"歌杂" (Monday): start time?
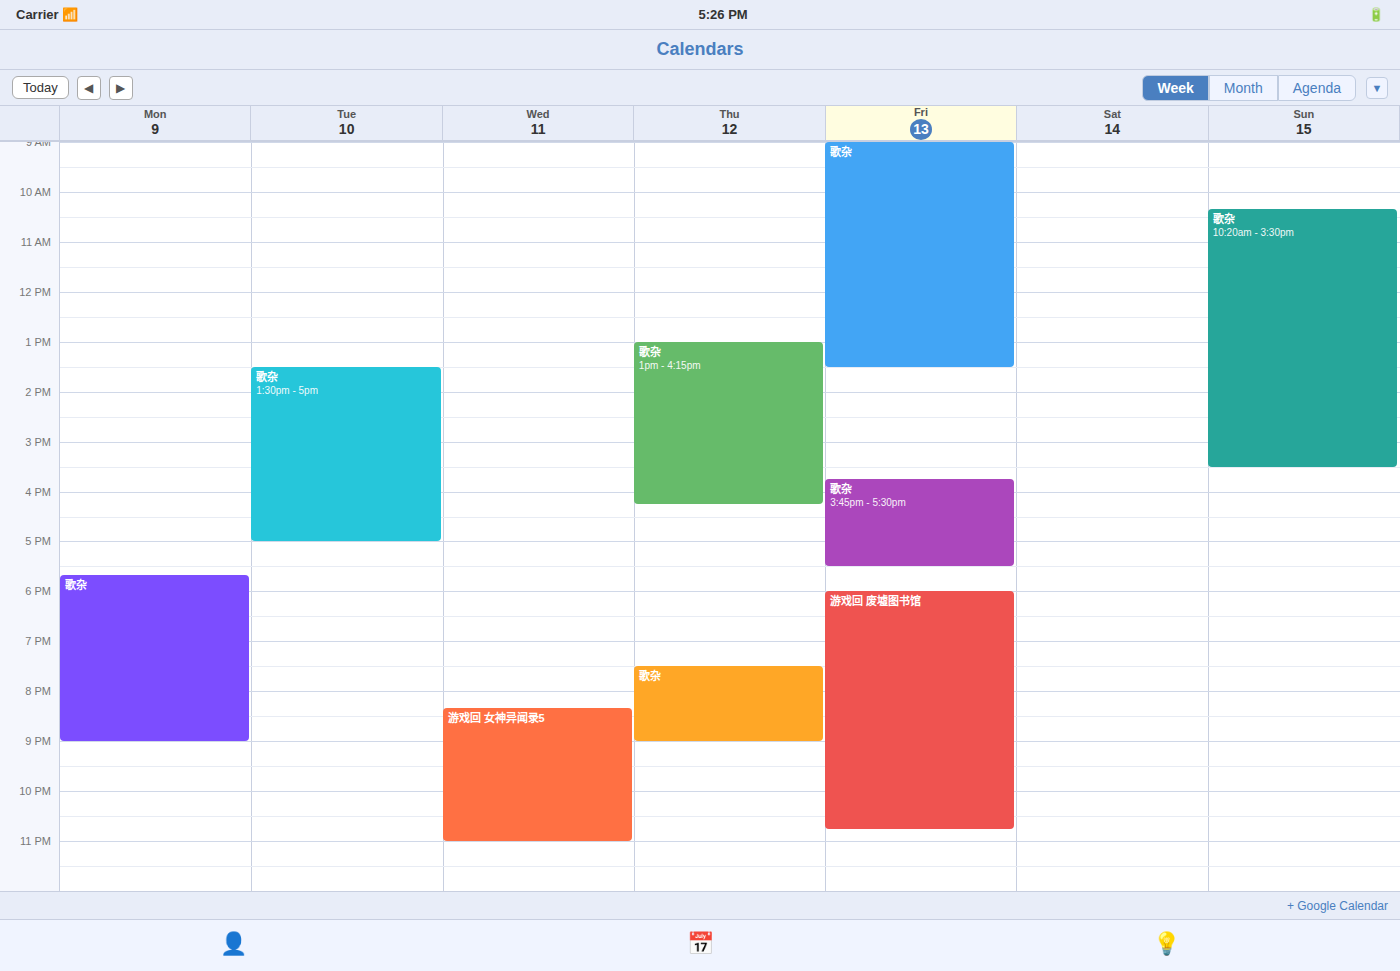
5:40 PM